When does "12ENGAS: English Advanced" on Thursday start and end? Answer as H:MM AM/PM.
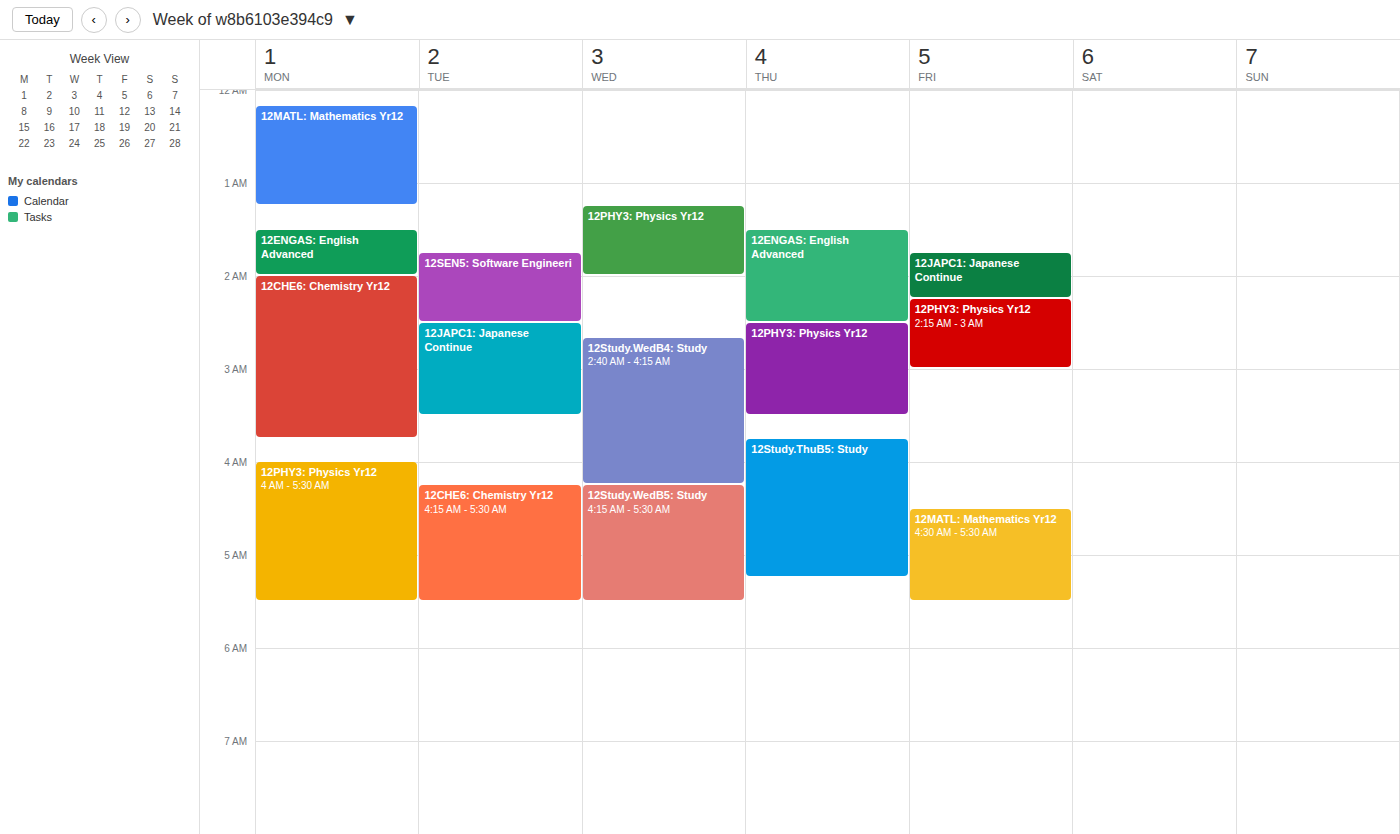
1:30 AM to 2:30 AM